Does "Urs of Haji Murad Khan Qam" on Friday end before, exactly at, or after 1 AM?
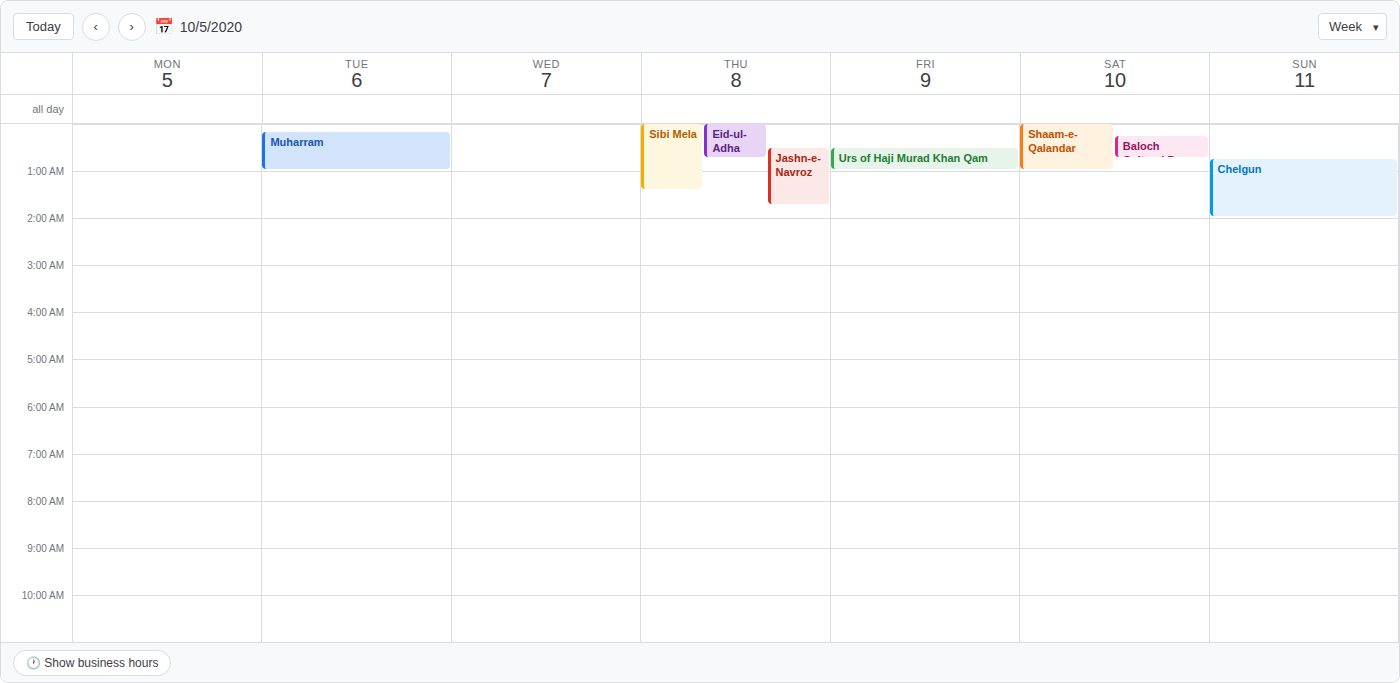
1:00 AM -- exactly at 1 AM, on the 1 AM line.